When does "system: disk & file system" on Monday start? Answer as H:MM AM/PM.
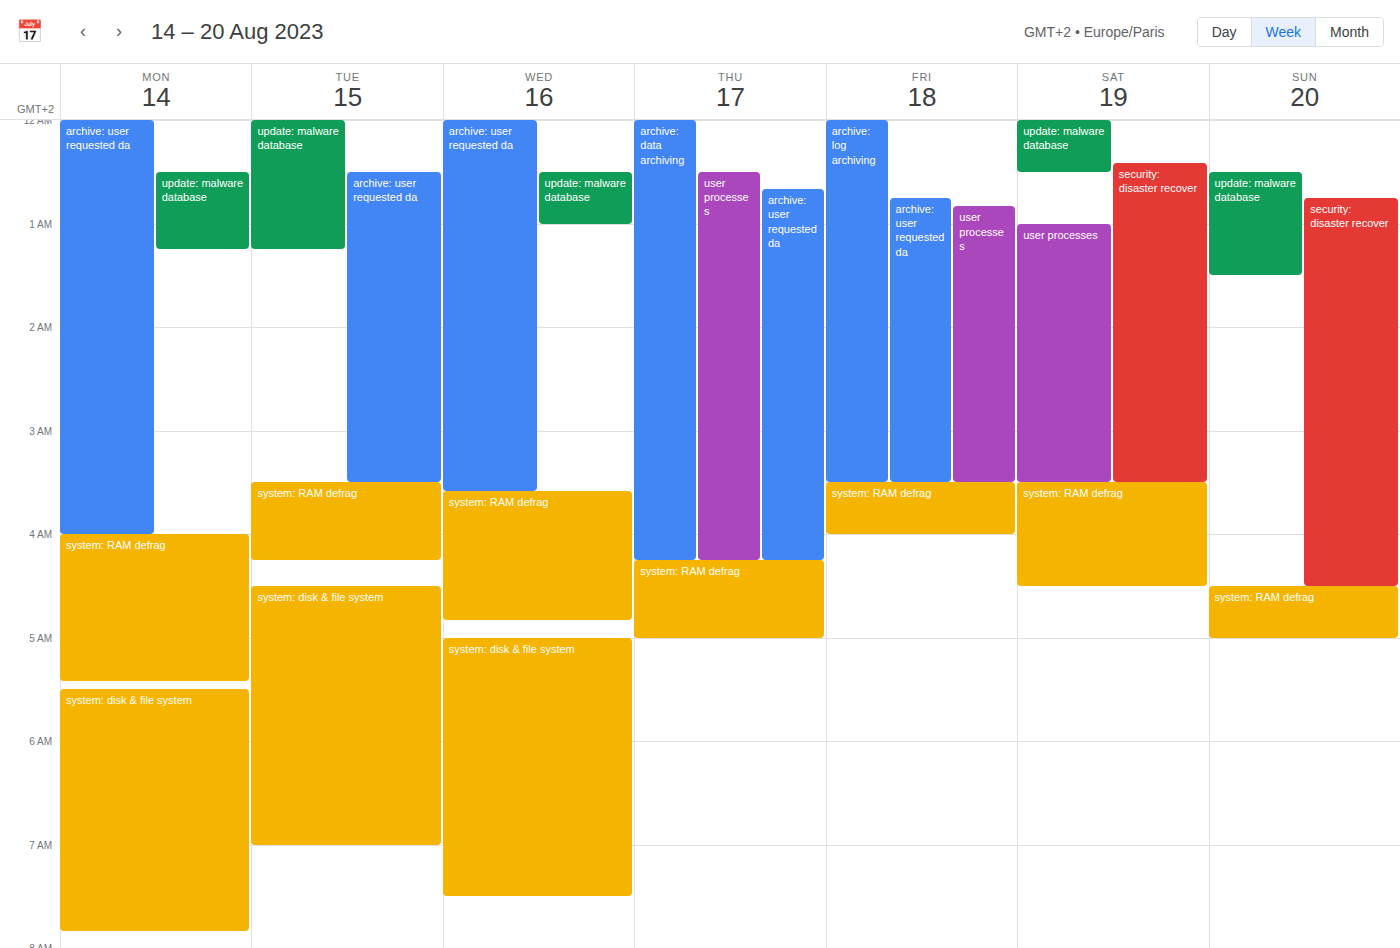
5:30 AM